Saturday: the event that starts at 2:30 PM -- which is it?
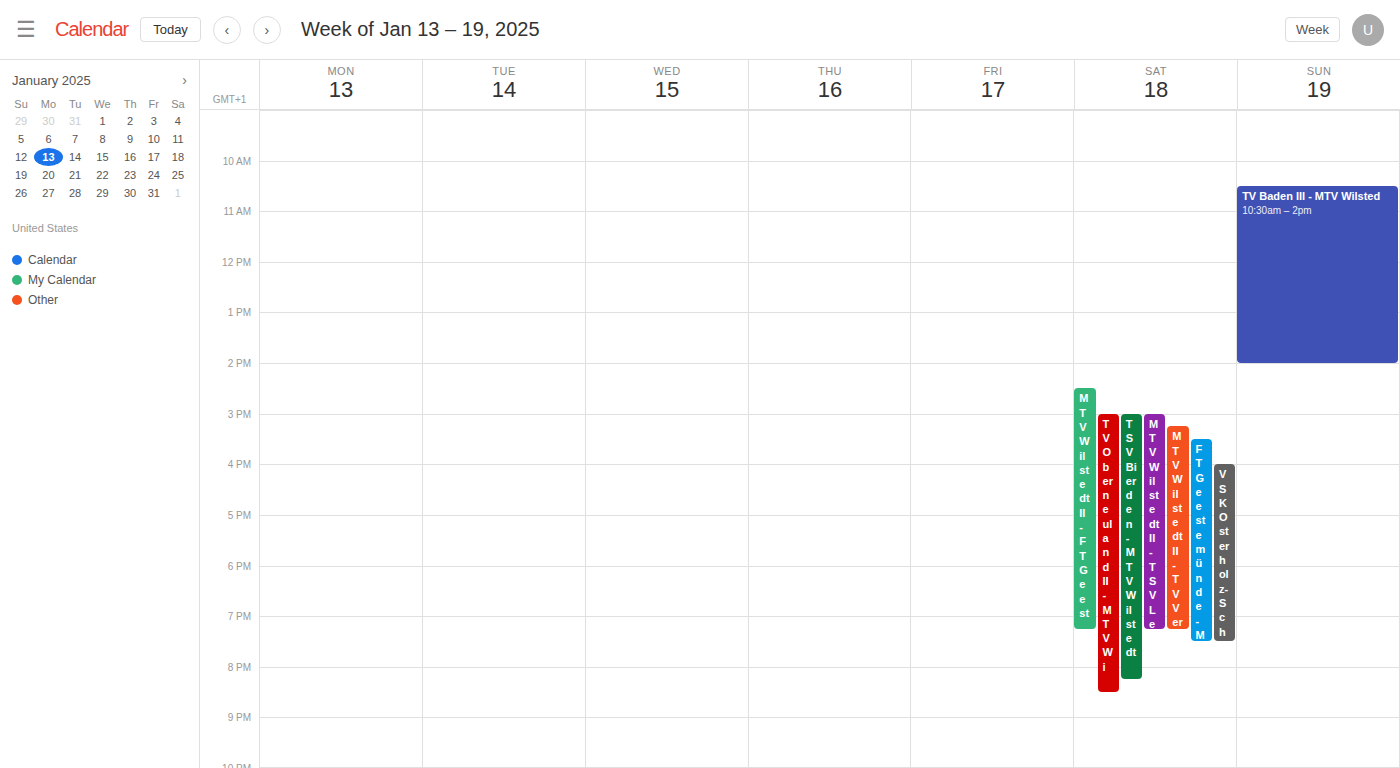
"MTV Wilstedt II - FT Geest"